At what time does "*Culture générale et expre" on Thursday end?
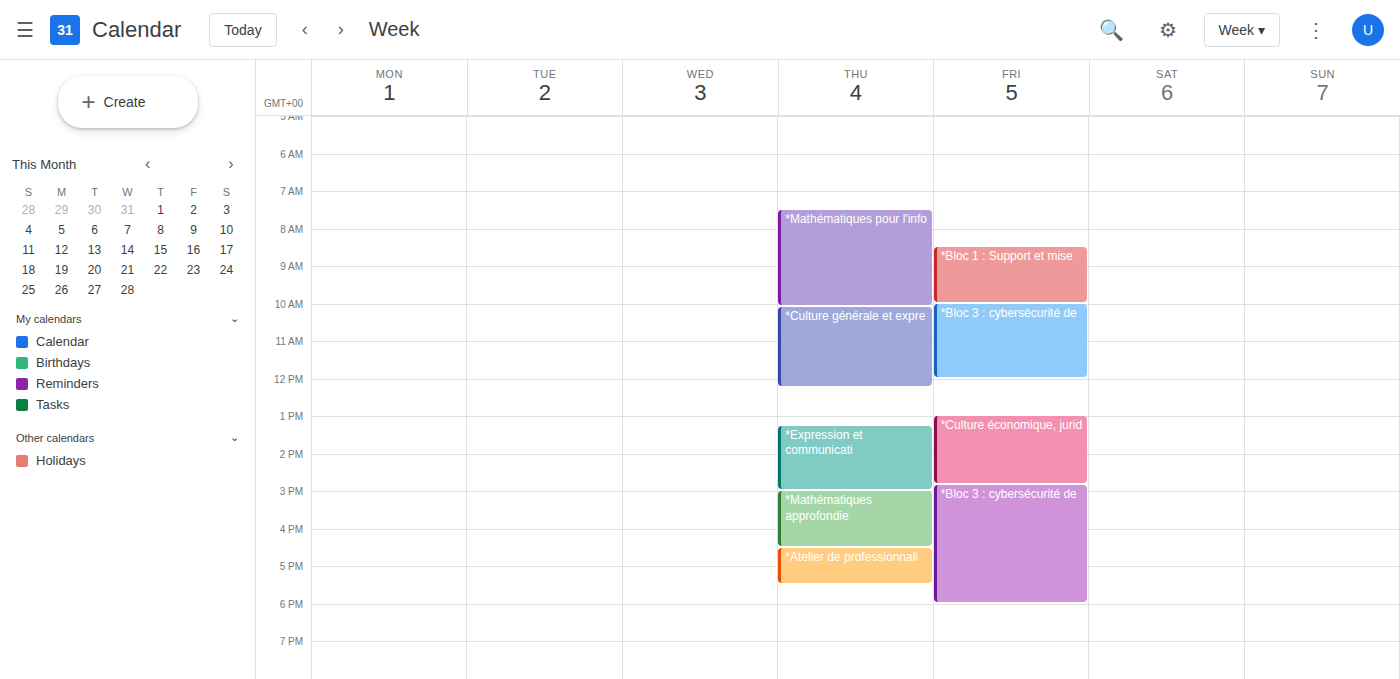
12:15 PM